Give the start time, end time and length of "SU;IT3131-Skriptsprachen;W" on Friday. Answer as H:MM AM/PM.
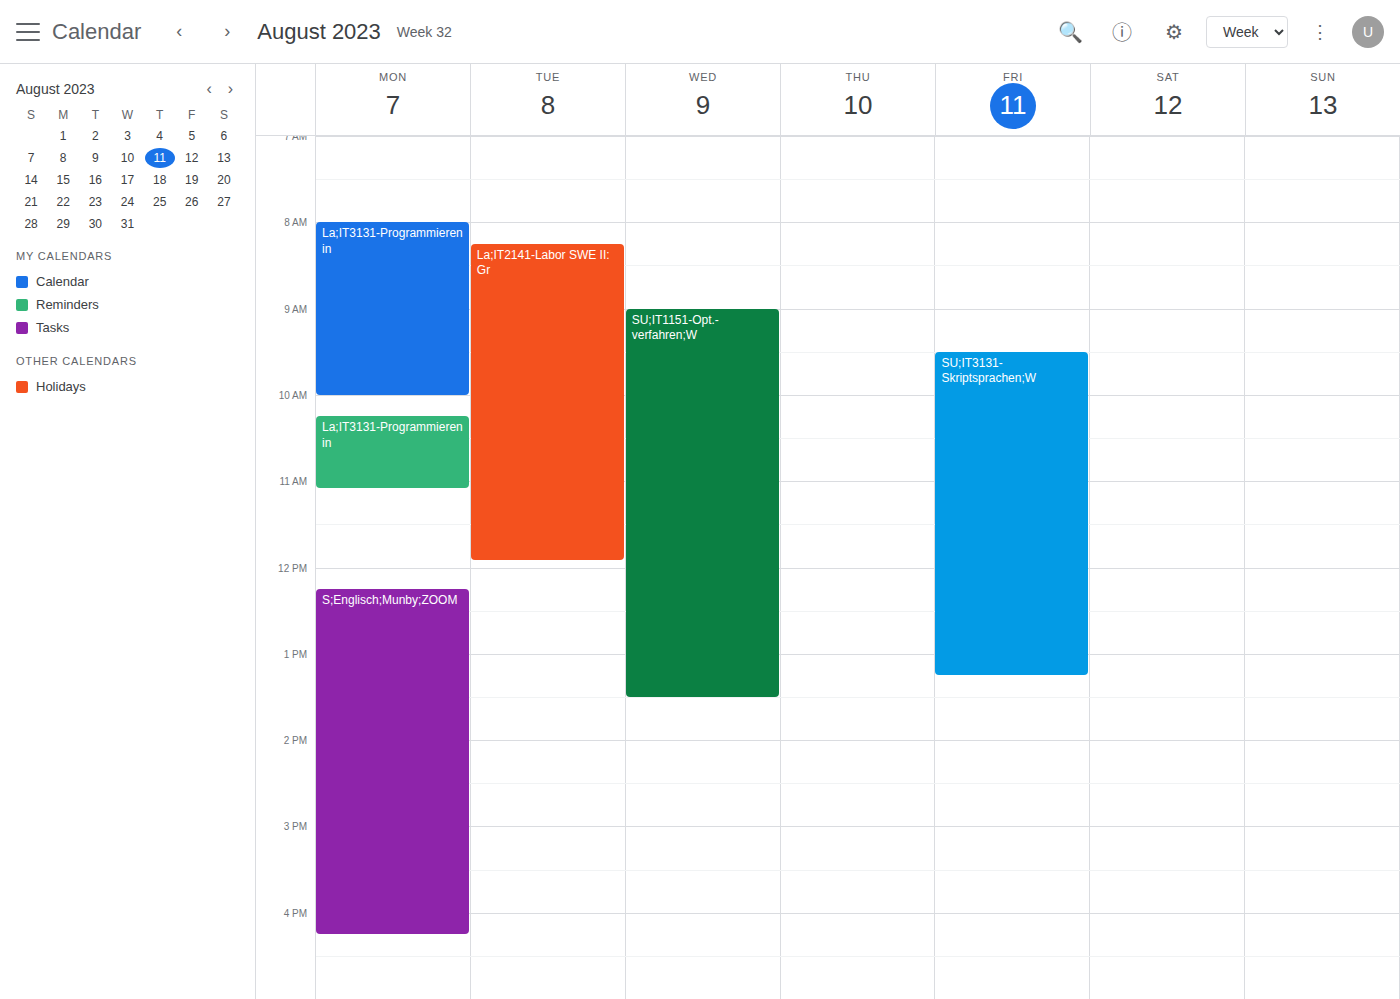
9:30 AM to 1:15 PM, 3 hours 45 minutes